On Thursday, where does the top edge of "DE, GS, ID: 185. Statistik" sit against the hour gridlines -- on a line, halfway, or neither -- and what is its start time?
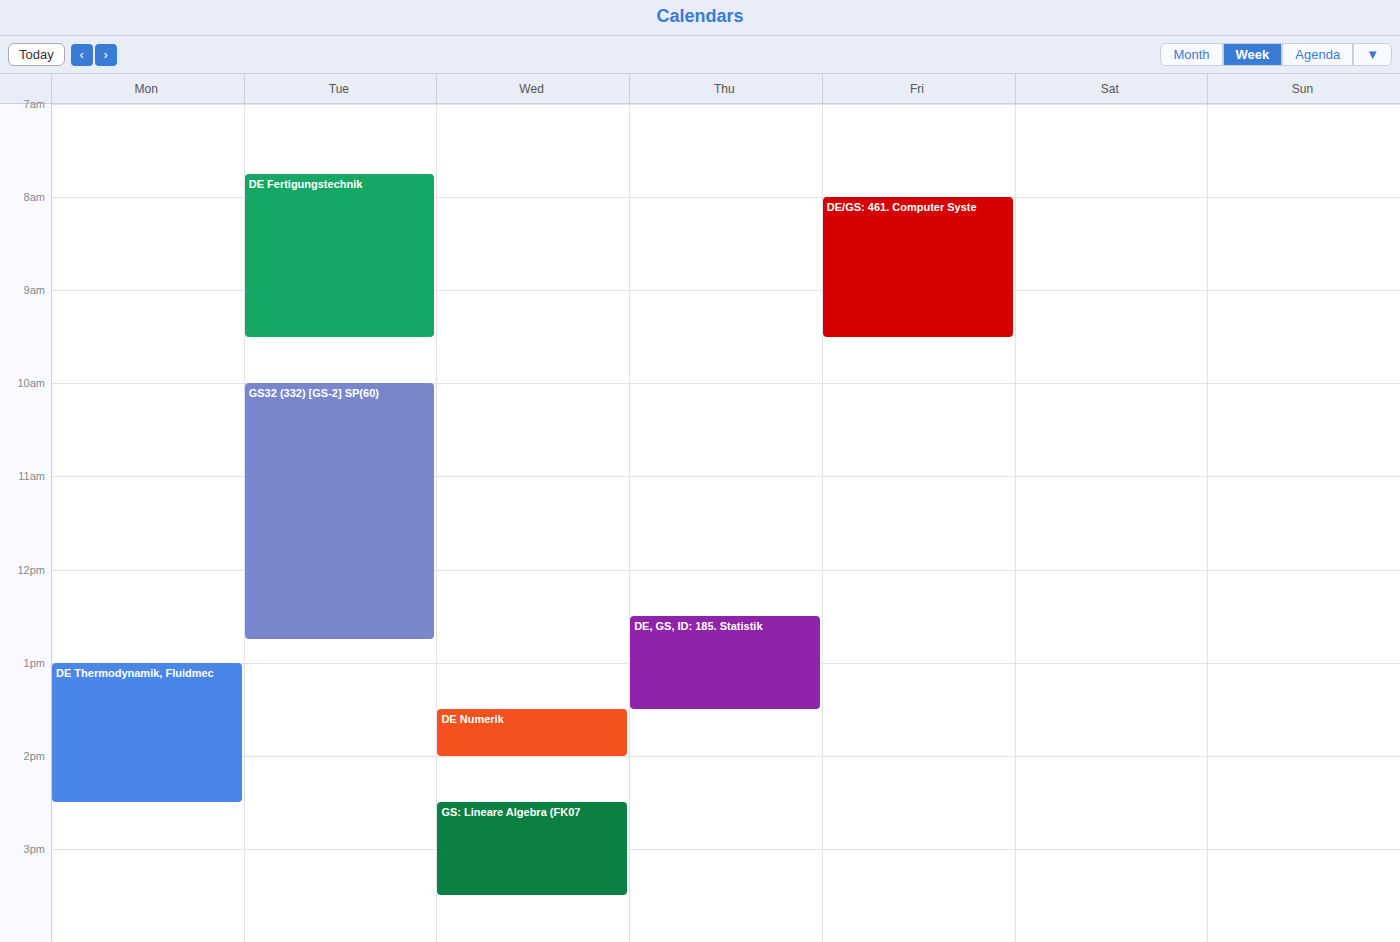
12:30 PM -- halfway between the 12 PM and 1 PM lines.